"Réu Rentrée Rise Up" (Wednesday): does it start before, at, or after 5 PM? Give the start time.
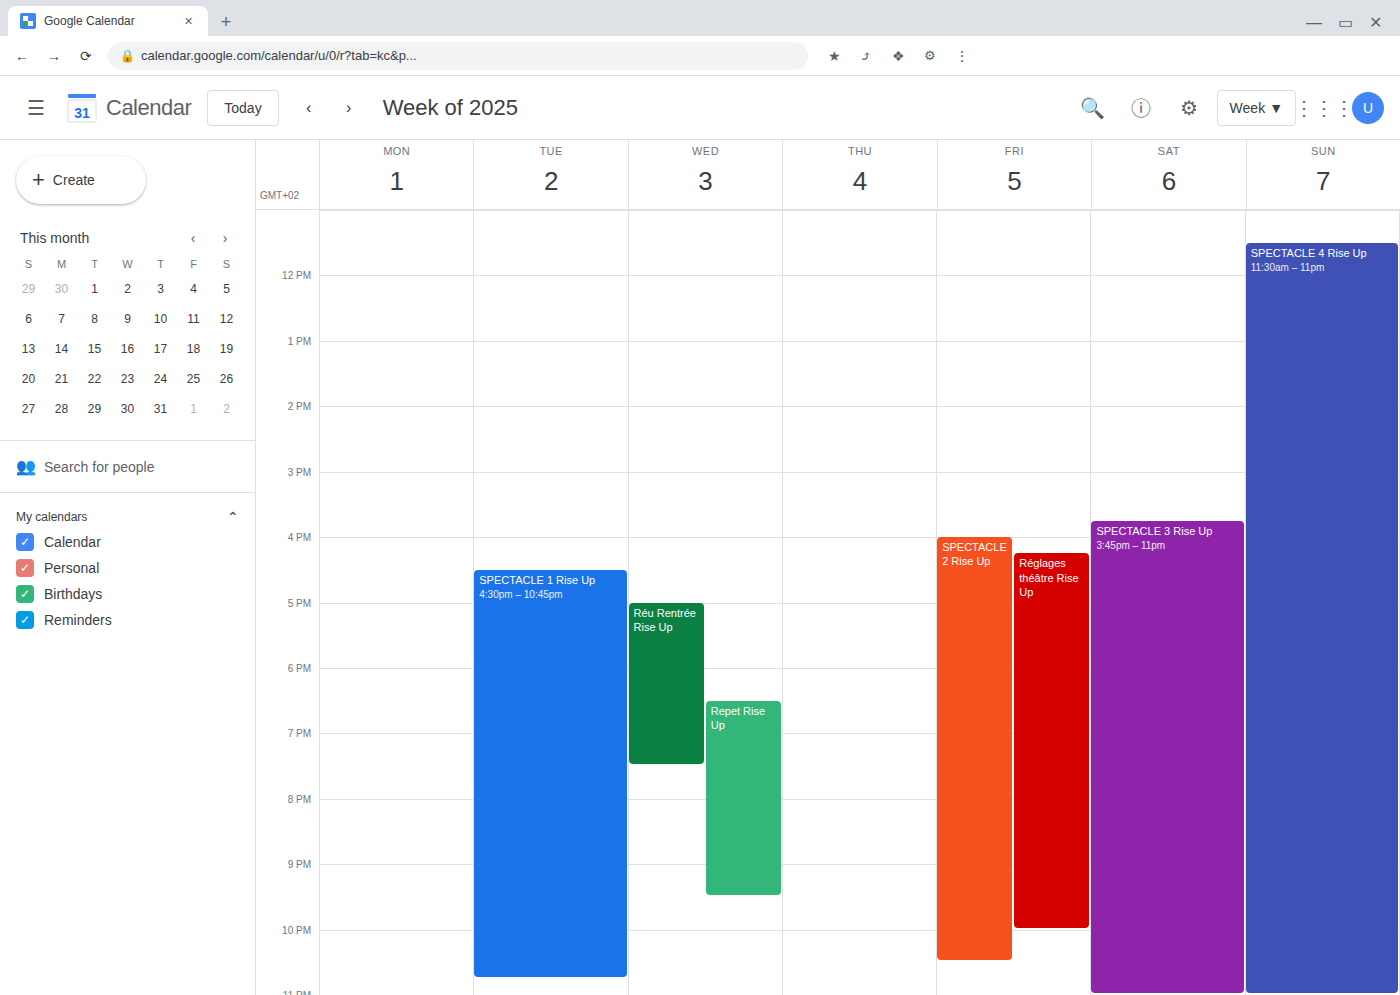
5:00 PM -- exactly at 5 PM, on the 5 PM line.